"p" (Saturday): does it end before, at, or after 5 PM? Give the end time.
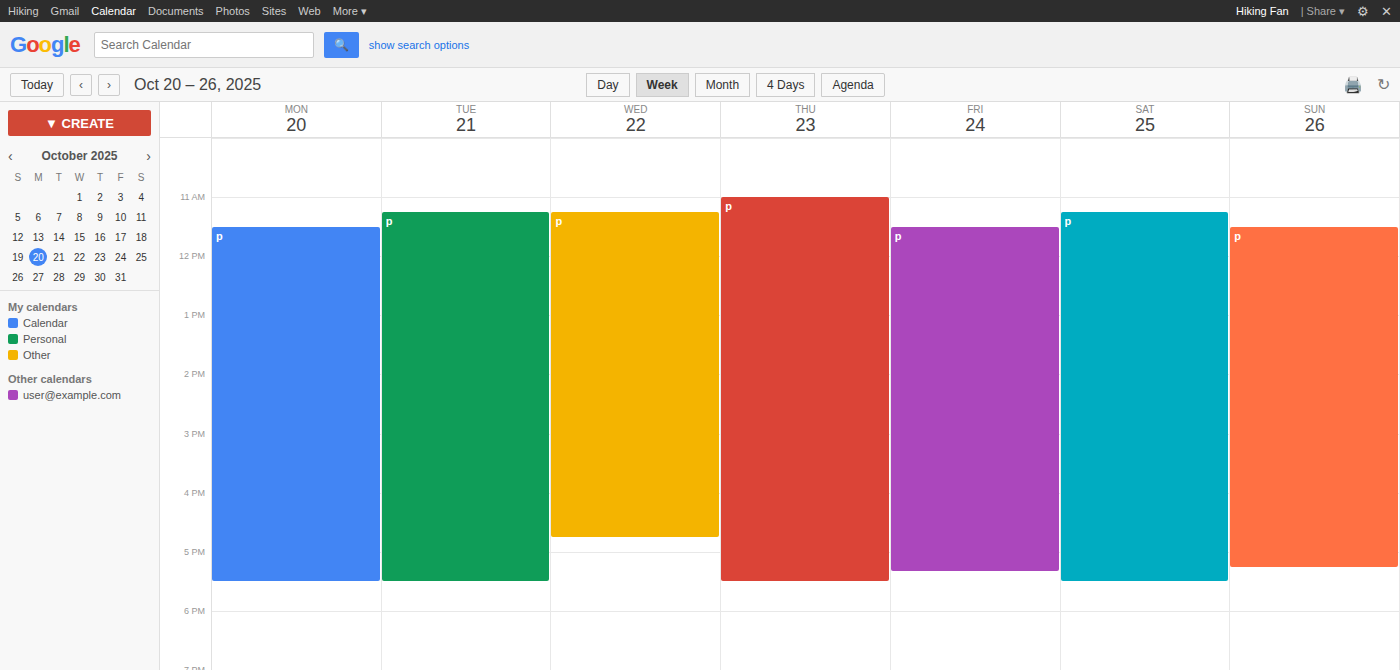
5:30 PM -- after 5 PM, 30 minutes below the 5 PM line.